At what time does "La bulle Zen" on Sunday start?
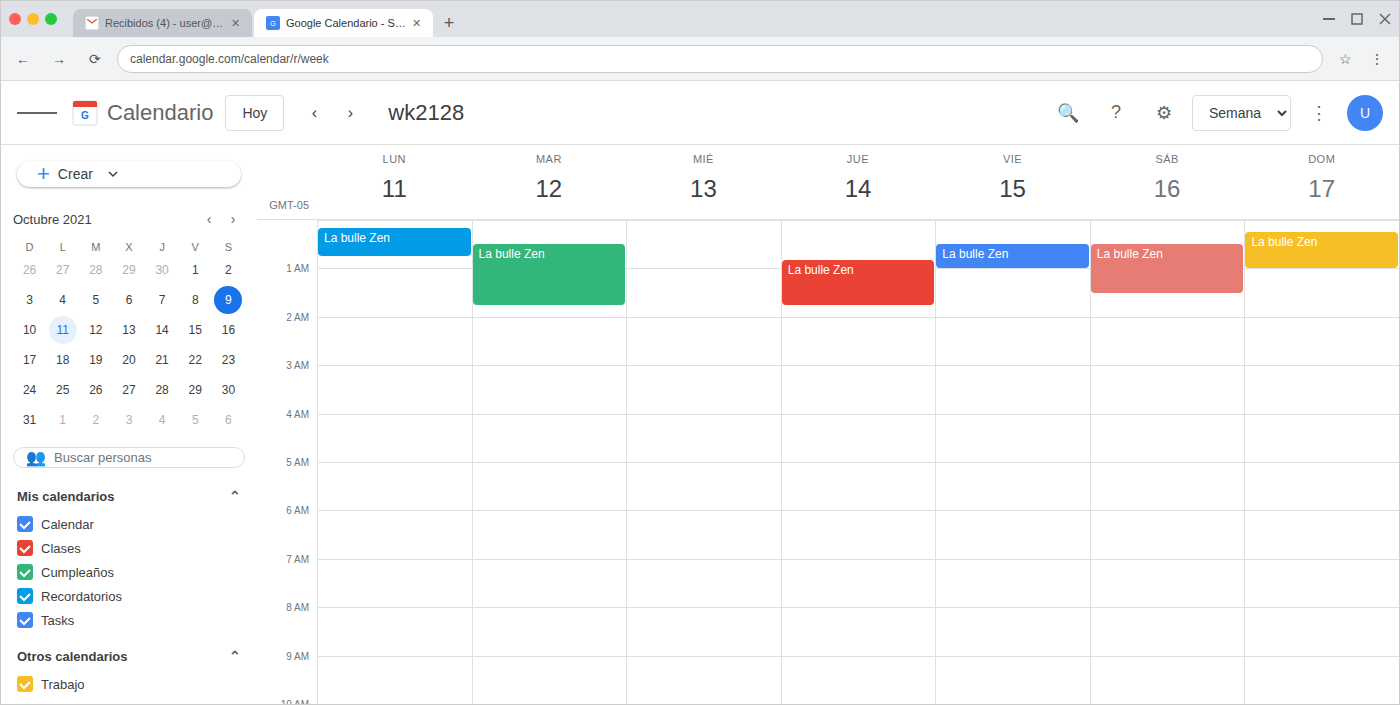
12:15 AM